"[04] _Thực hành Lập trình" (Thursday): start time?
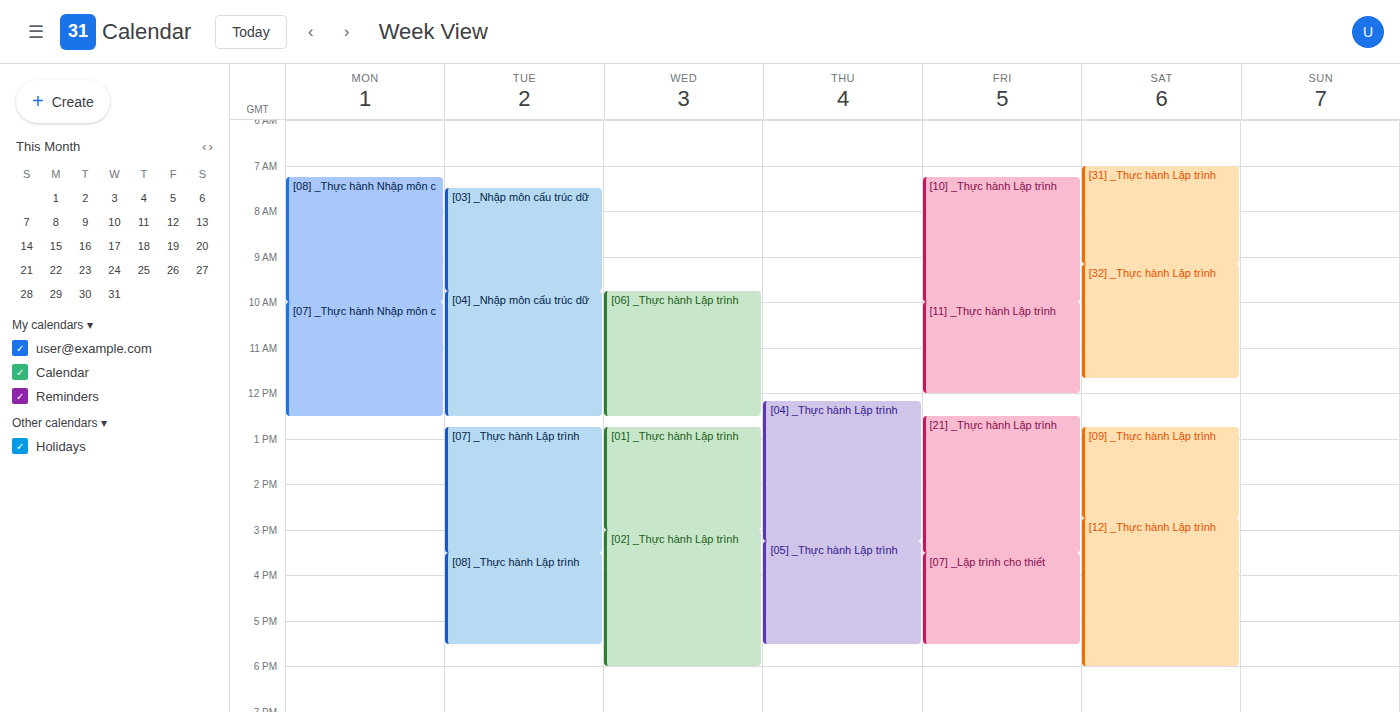
12:10